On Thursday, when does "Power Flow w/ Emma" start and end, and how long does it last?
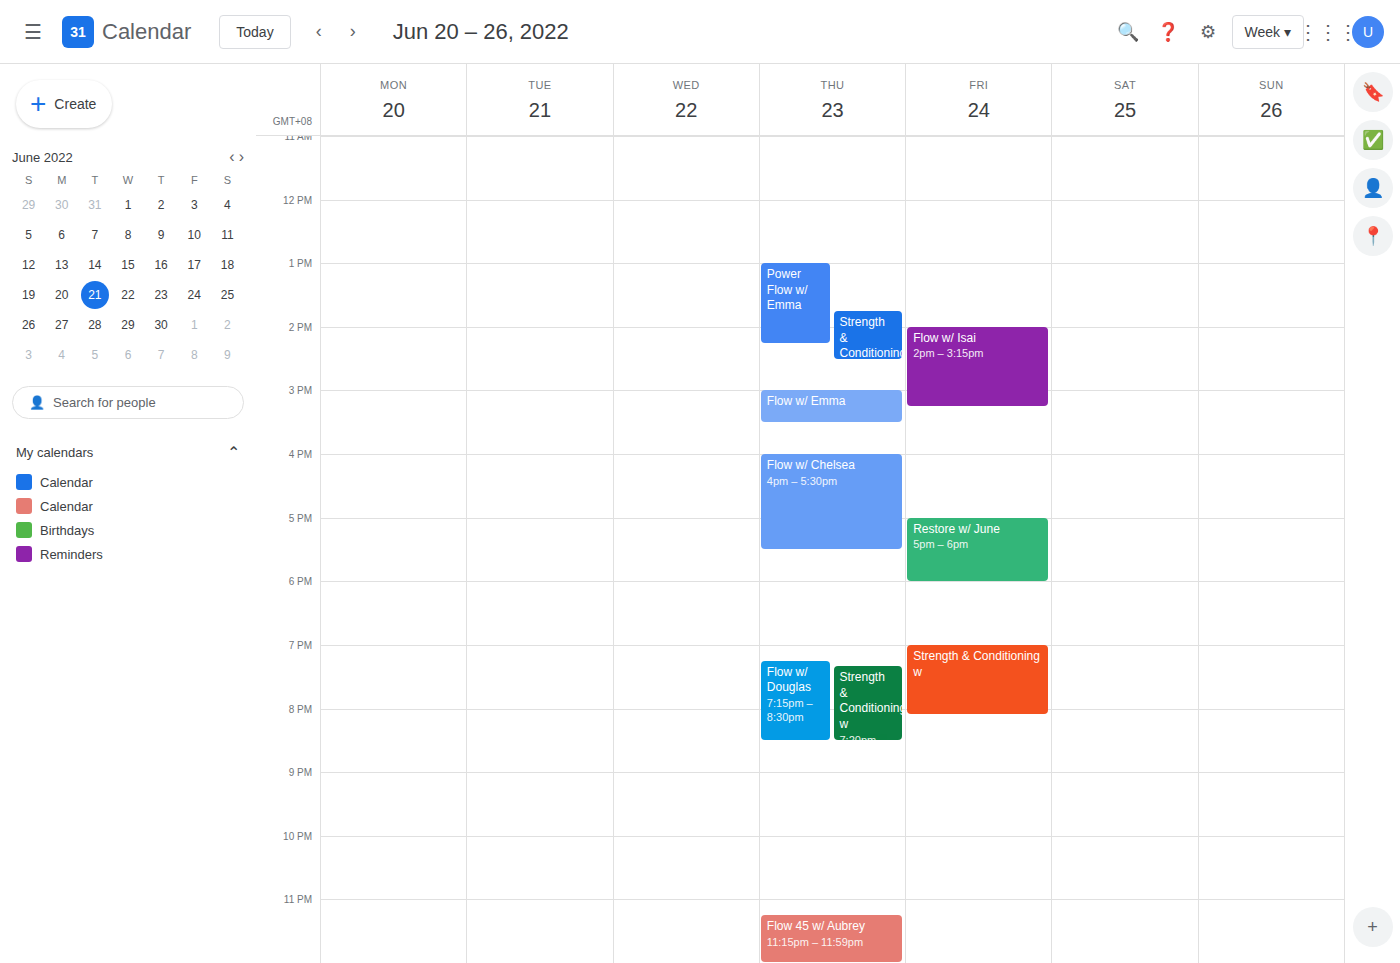
1:00 PM to 2:15 PM, 1 hour 15 minutes